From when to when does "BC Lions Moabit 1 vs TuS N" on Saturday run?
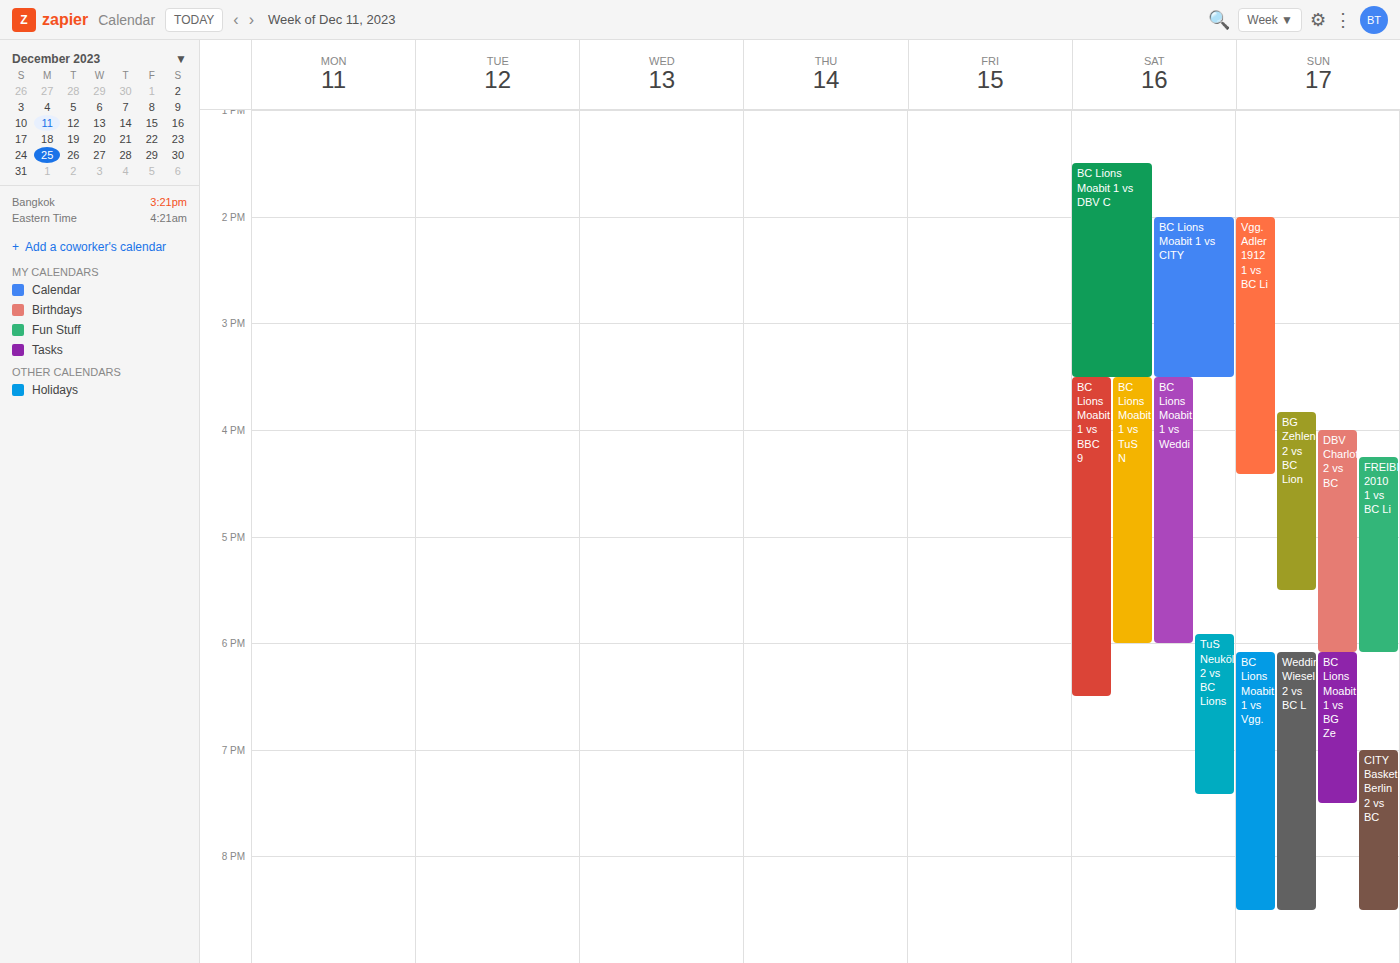
3:30 PM to 6:00 PM